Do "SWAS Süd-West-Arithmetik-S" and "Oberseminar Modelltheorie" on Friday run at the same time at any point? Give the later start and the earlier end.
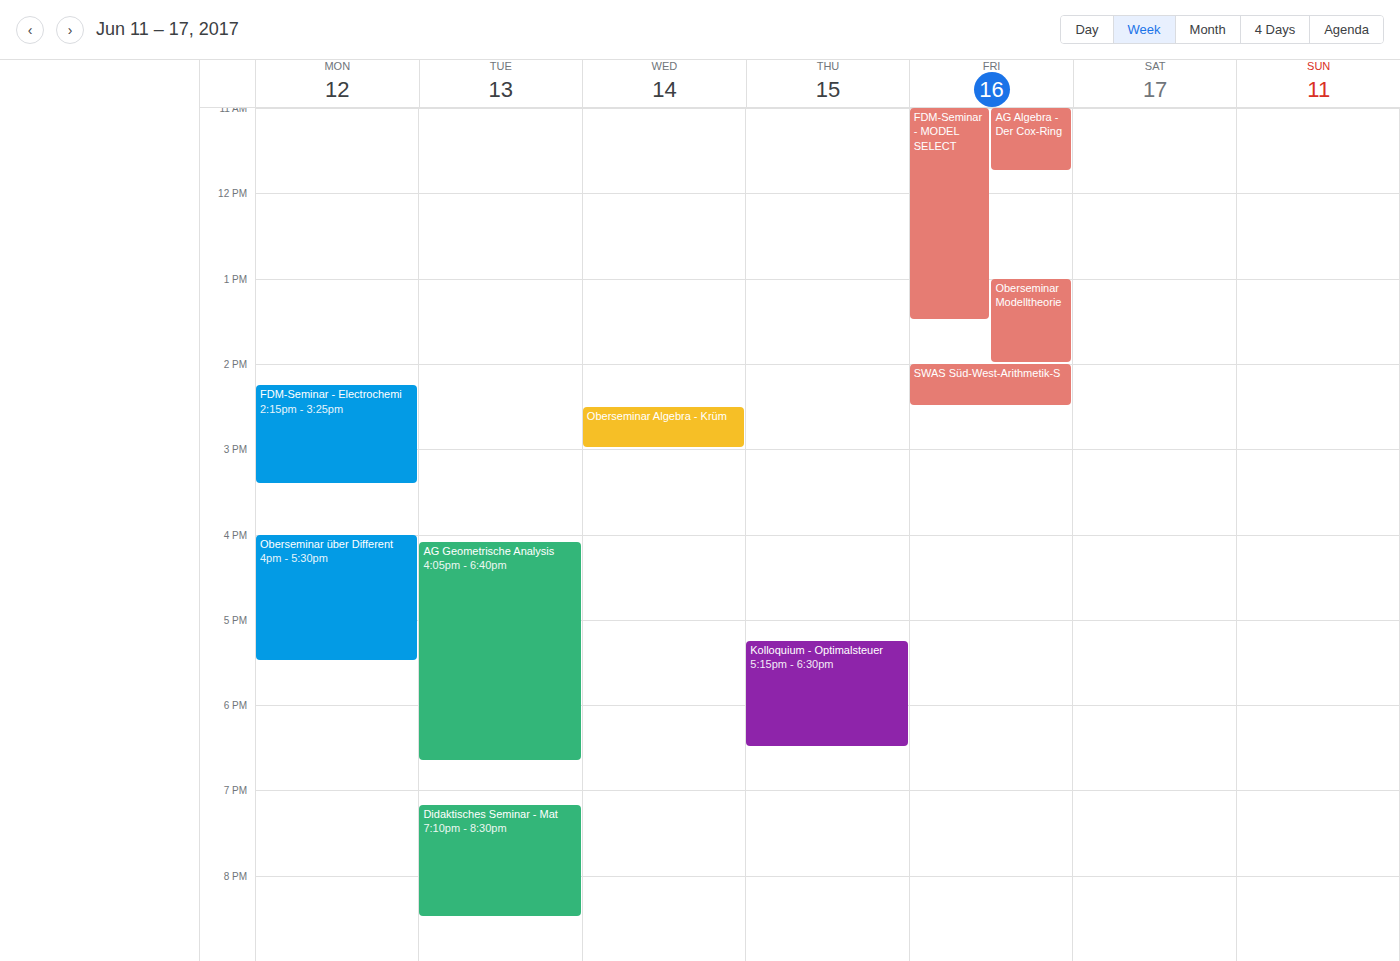
"Oberseminar Modelltheorie" ends at 2:00 PM, exactly when "SWAS Süd-West-Arithmetik-S" starts -- they touch but do not overlap.